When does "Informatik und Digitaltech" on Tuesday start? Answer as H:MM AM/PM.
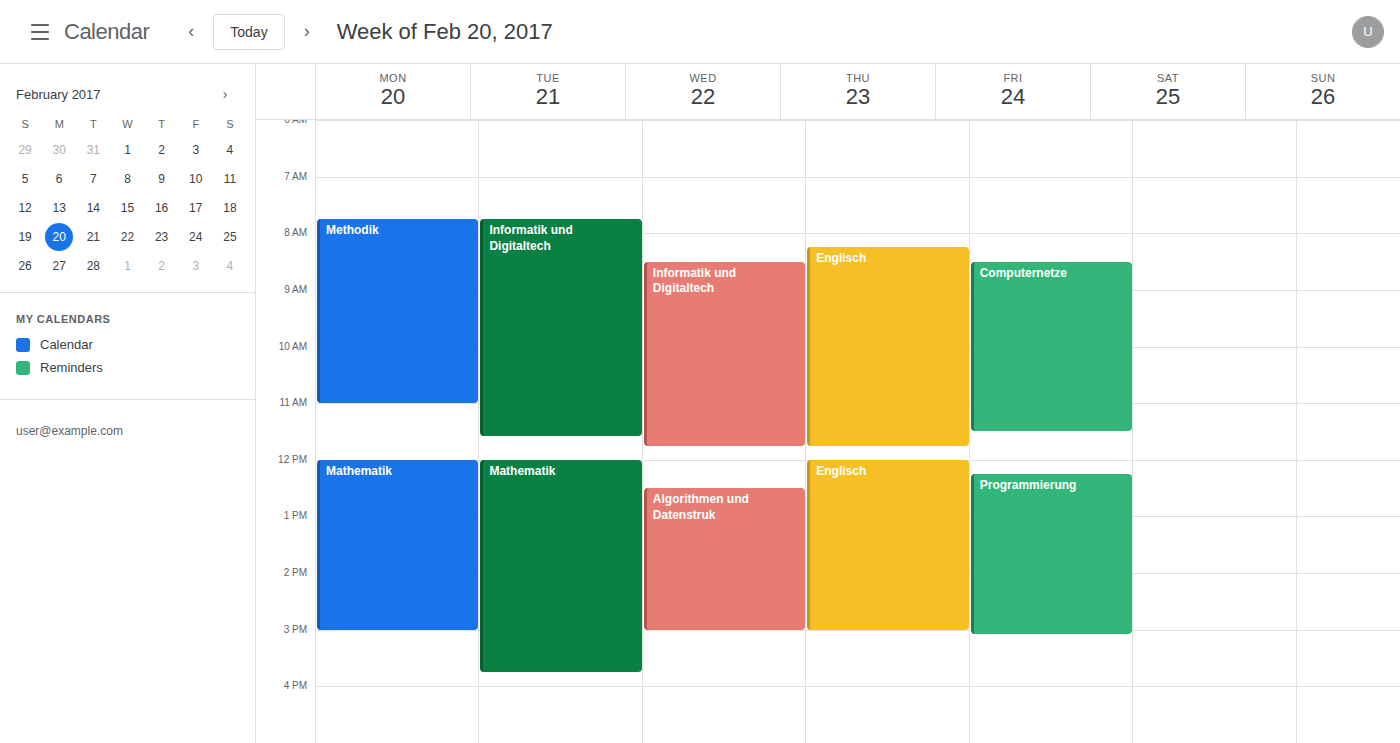
7:45 AM